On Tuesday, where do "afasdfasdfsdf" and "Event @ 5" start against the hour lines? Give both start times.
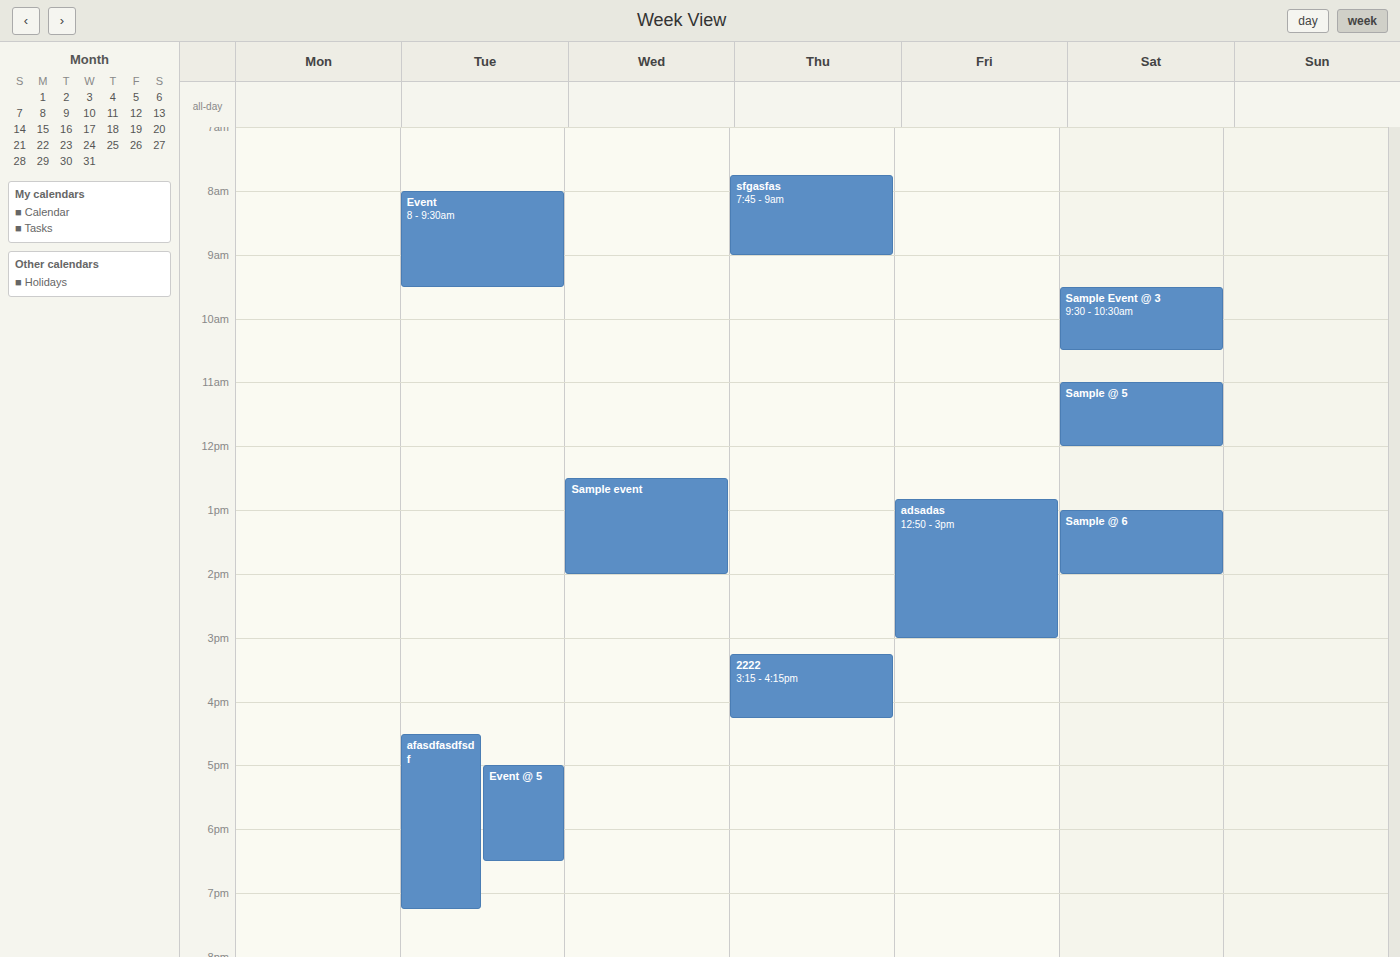
"afasdfasdfsdf": 4:30 PM, halfway between the 4 PM and 5 PM lines. "Event @ 5": 5:00 PM, exactly on the 5 PM line.